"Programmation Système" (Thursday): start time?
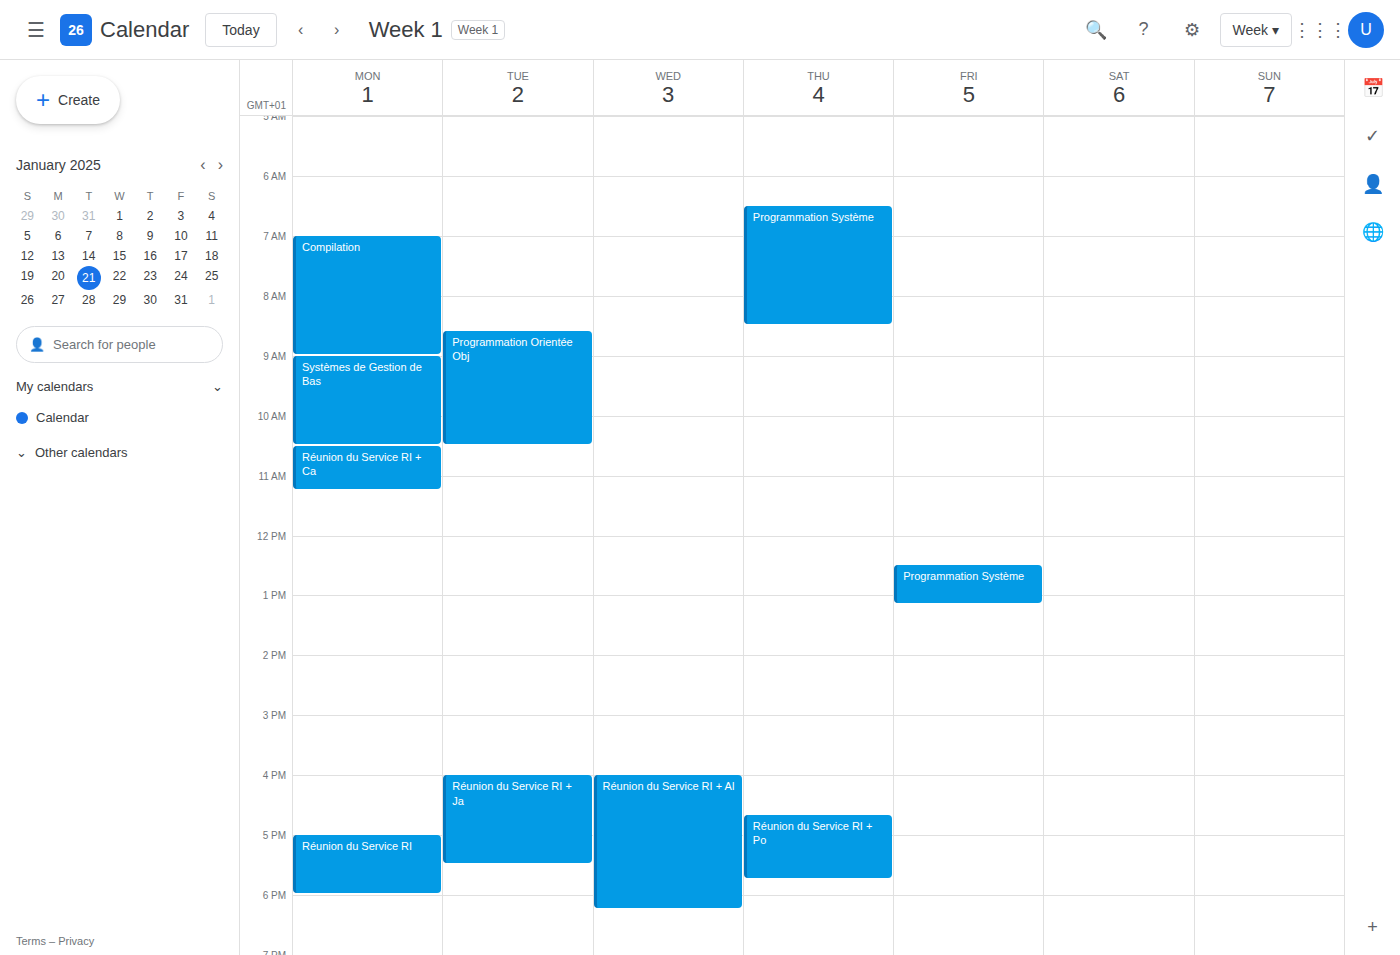
6:30 AM